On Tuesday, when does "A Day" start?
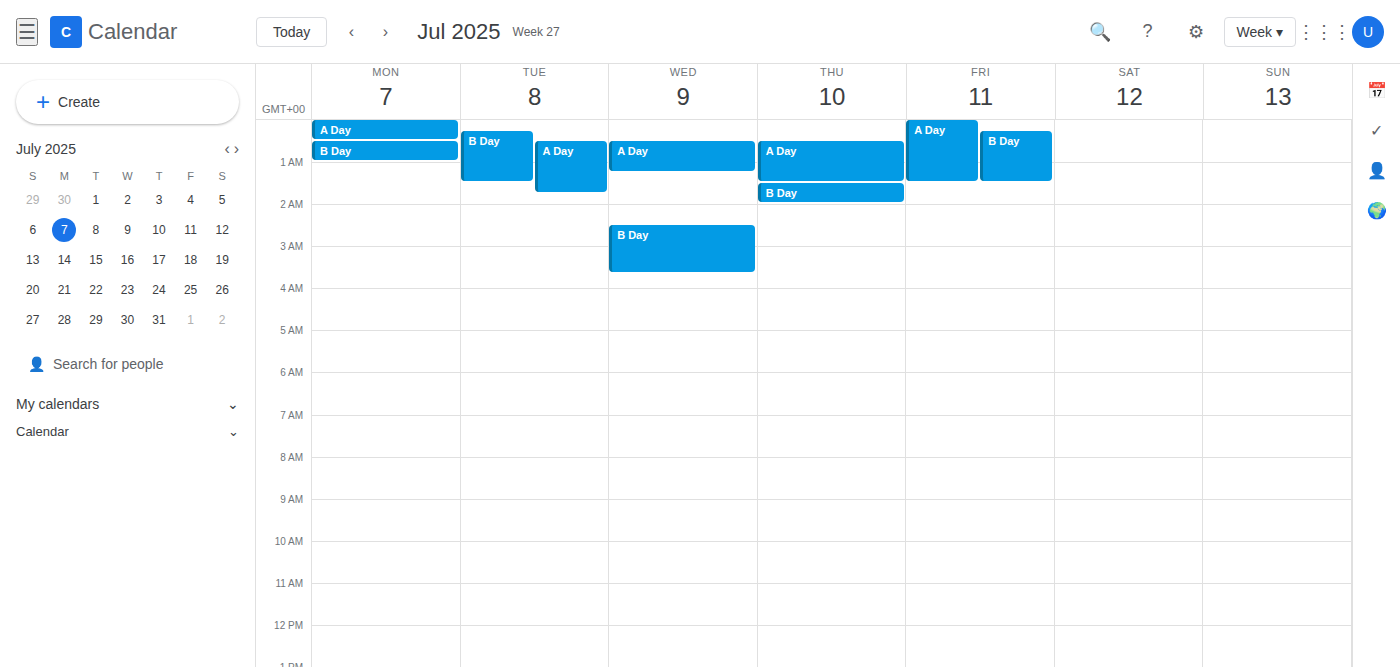
12:30 AM